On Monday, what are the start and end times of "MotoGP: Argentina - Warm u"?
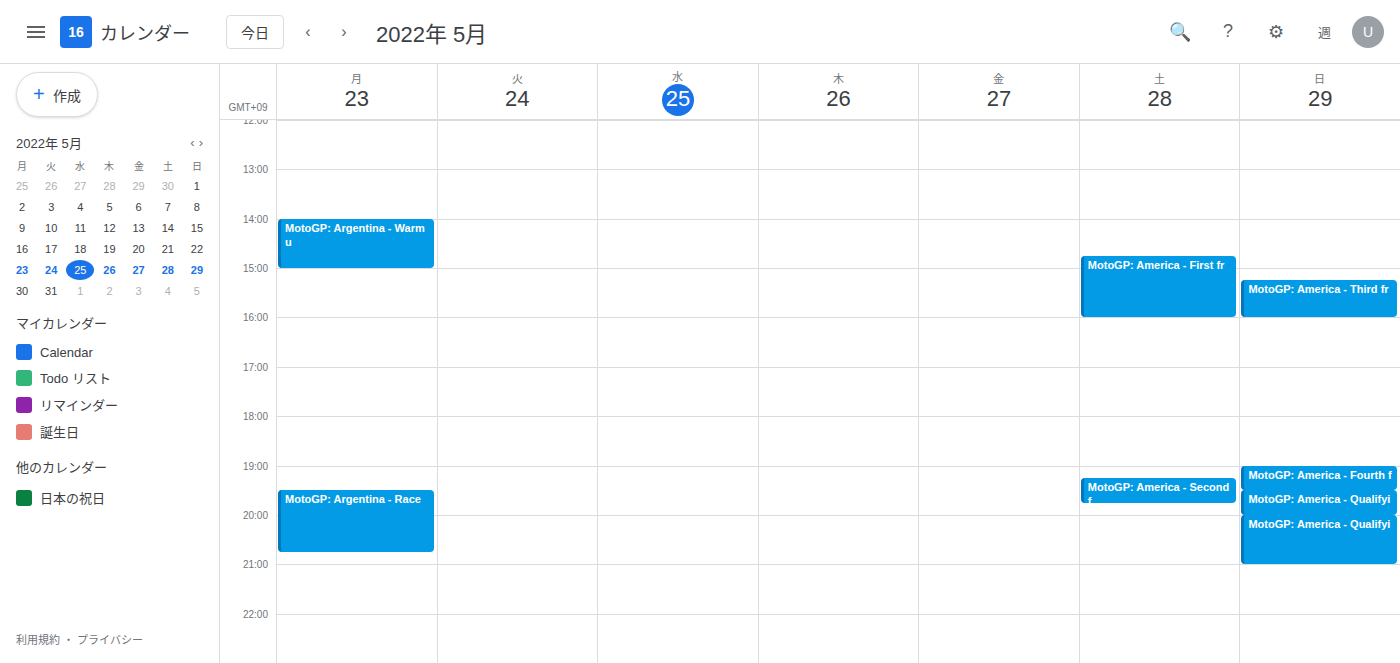
2:00 PM to 3:00 PM